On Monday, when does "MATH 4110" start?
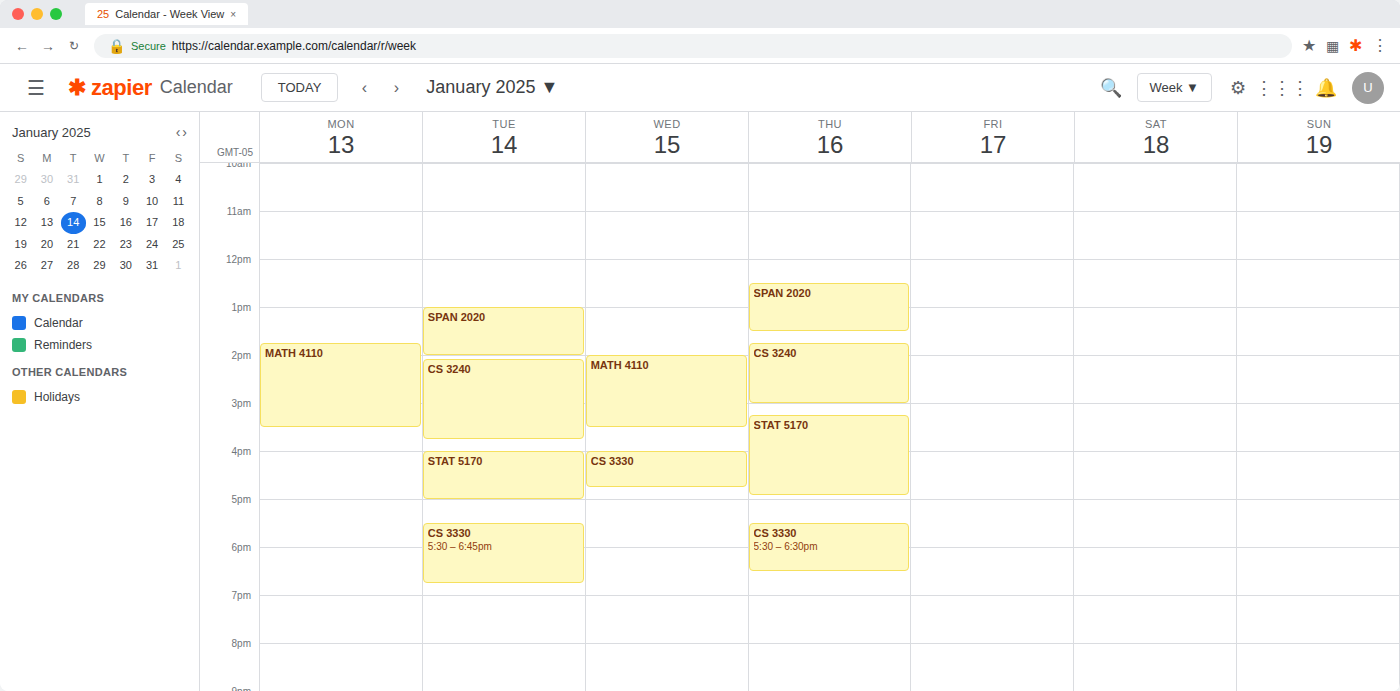
1:45 PM